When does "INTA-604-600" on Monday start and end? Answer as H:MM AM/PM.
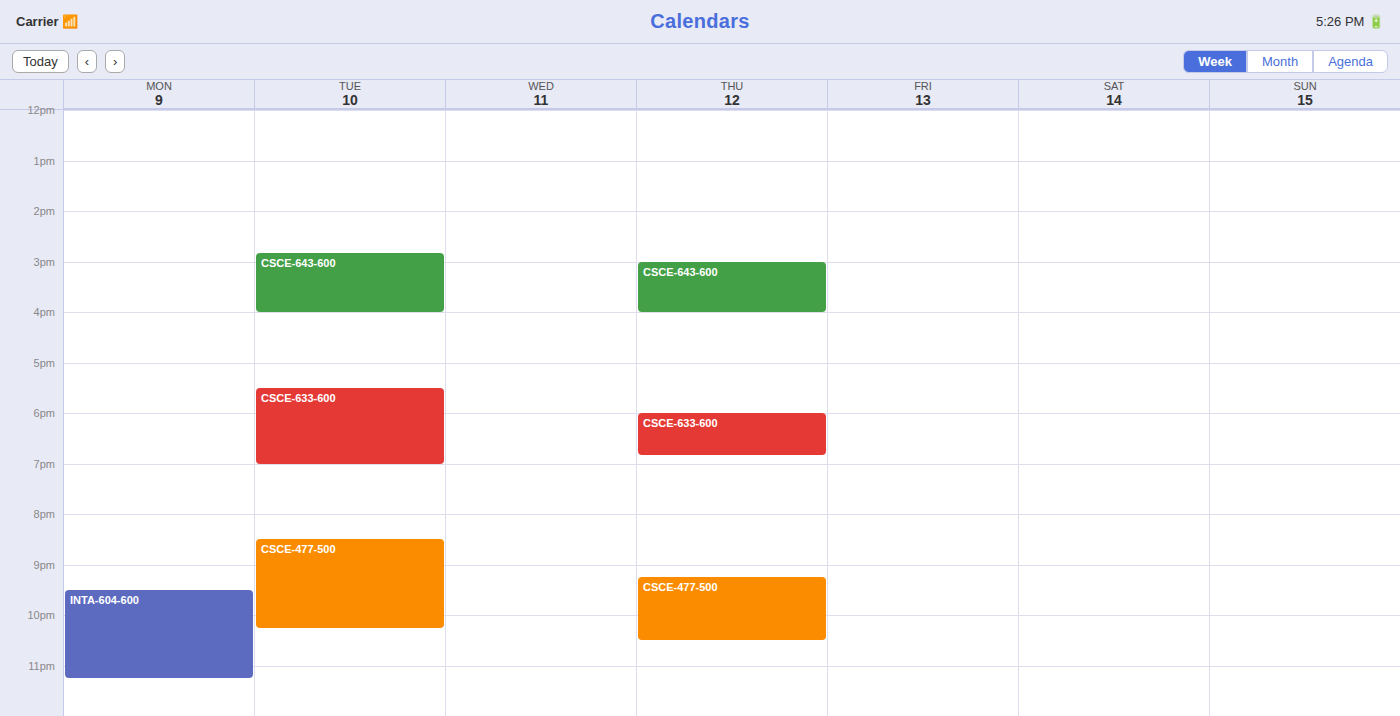
9:30 PM to 11:15 PM